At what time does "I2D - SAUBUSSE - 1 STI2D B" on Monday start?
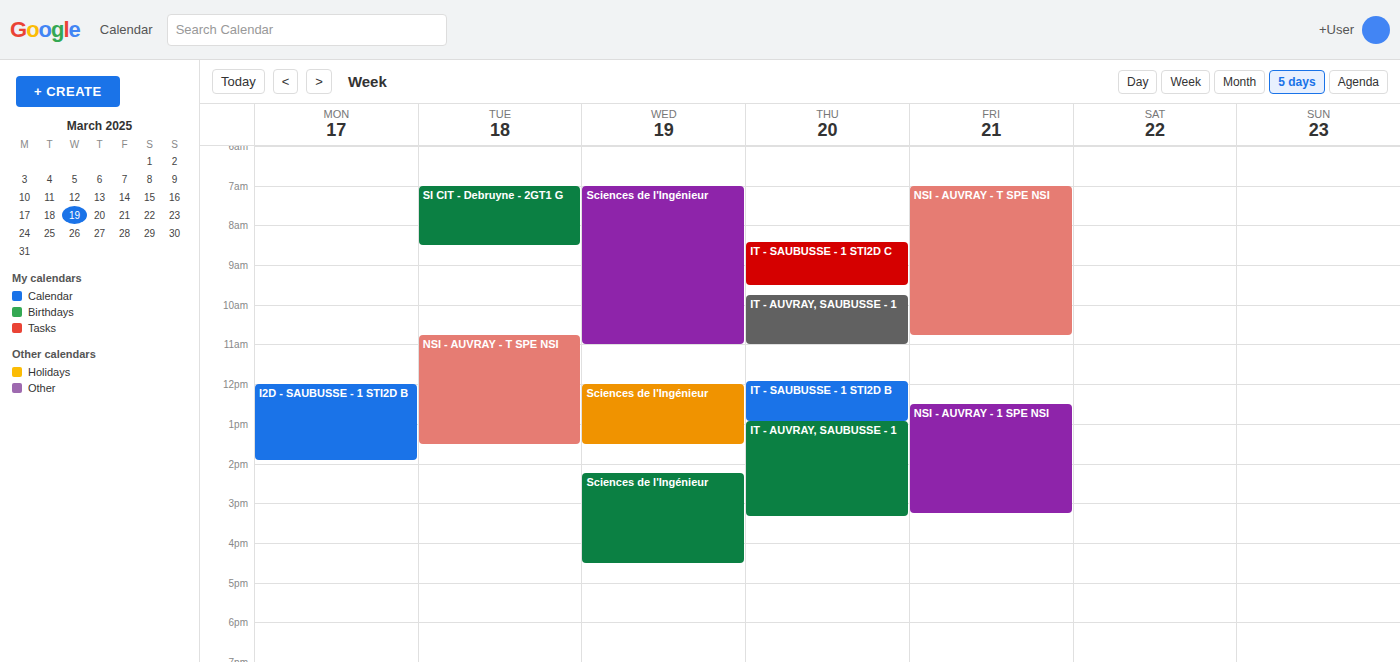
12:00 PM